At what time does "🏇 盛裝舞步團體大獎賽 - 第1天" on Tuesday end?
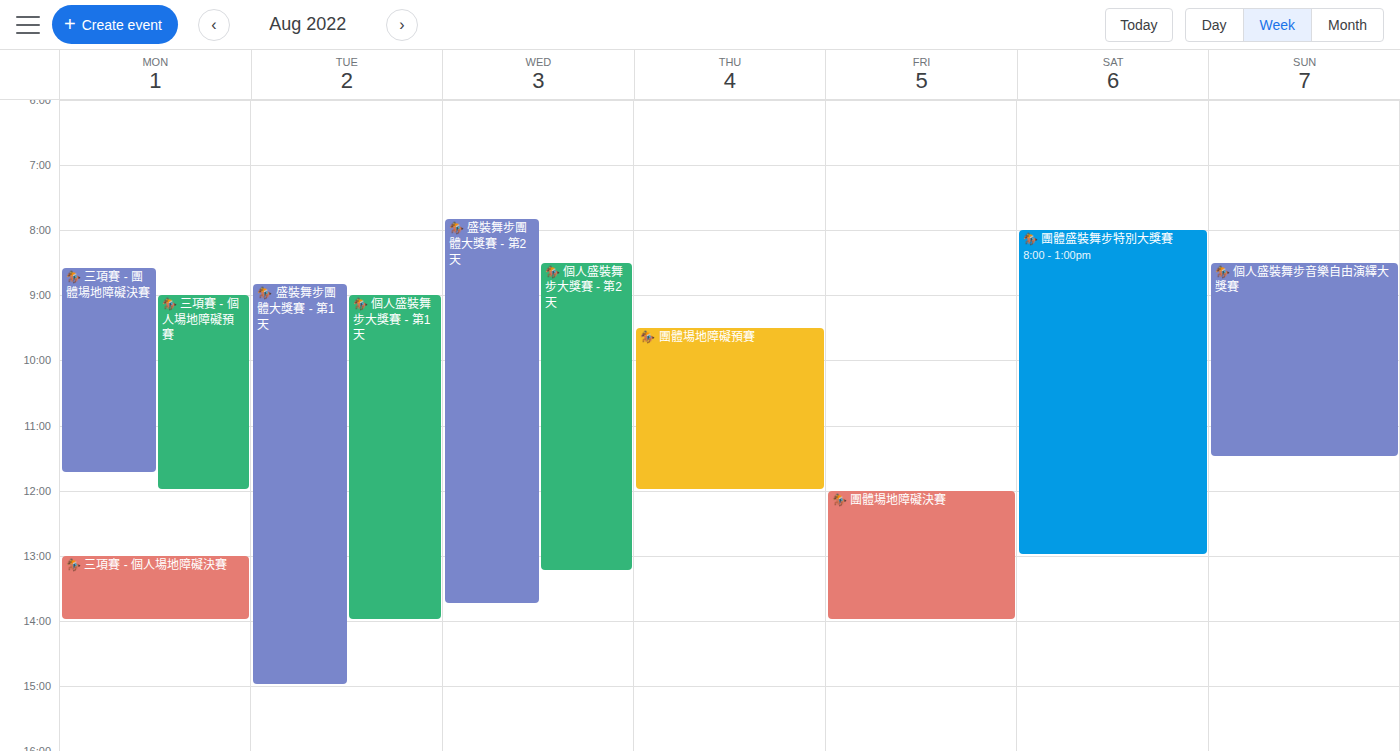
15:00